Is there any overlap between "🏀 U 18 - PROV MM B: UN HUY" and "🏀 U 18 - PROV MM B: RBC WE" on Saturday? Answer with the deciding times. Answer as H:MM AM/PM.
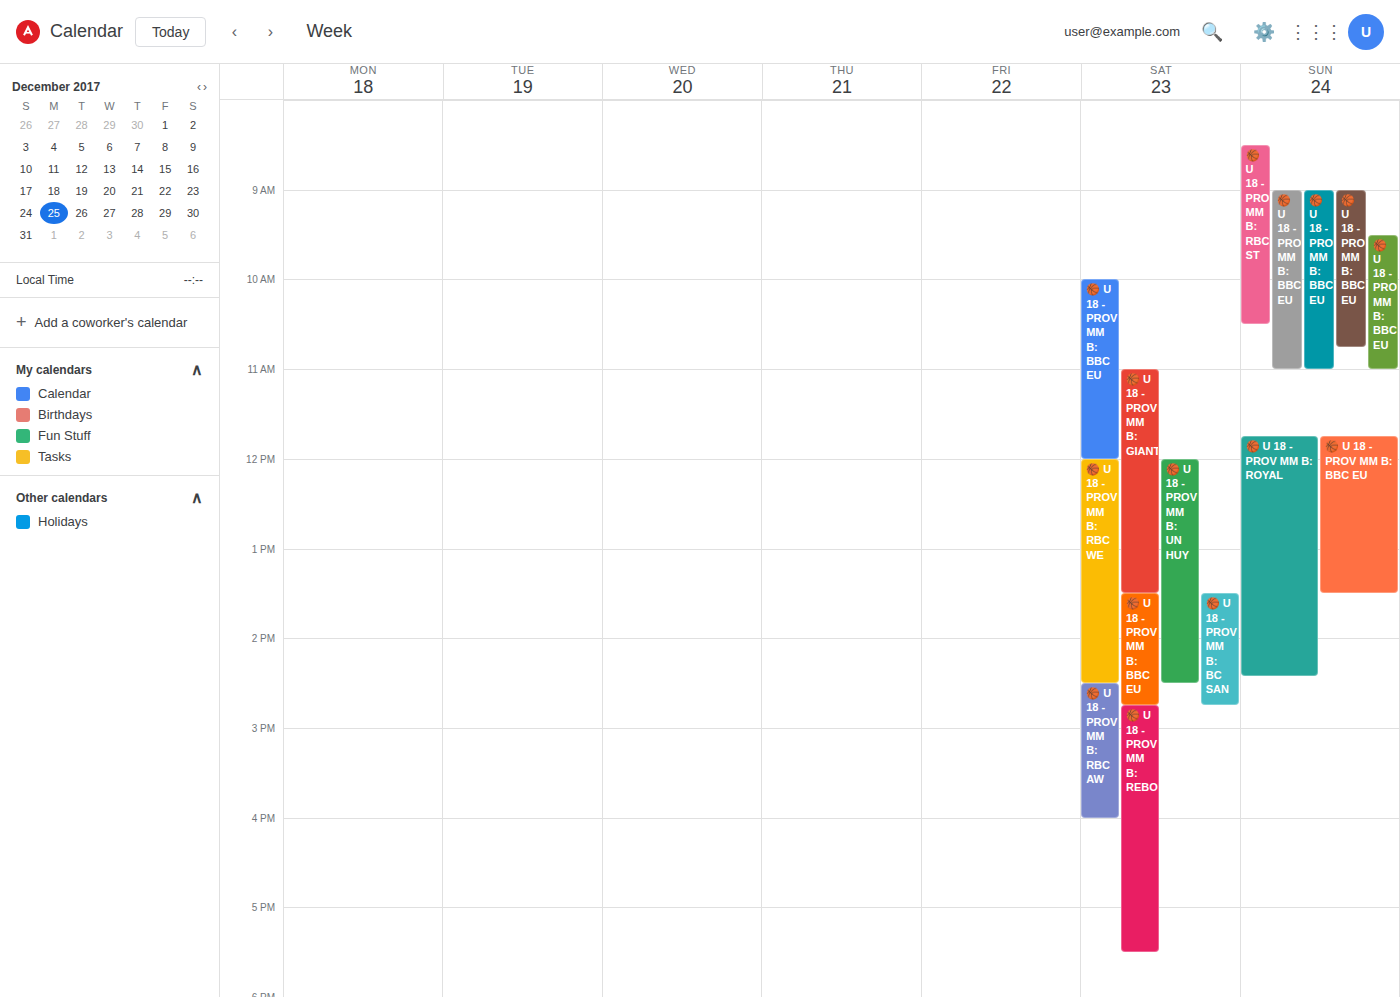
"🏀 U 18 - PROV MM B: RBC WE" runs 12:00 PM to 2:30 PM, inside "🏀 U 18 - PROV MM B: UN HUY" -- they overlap.